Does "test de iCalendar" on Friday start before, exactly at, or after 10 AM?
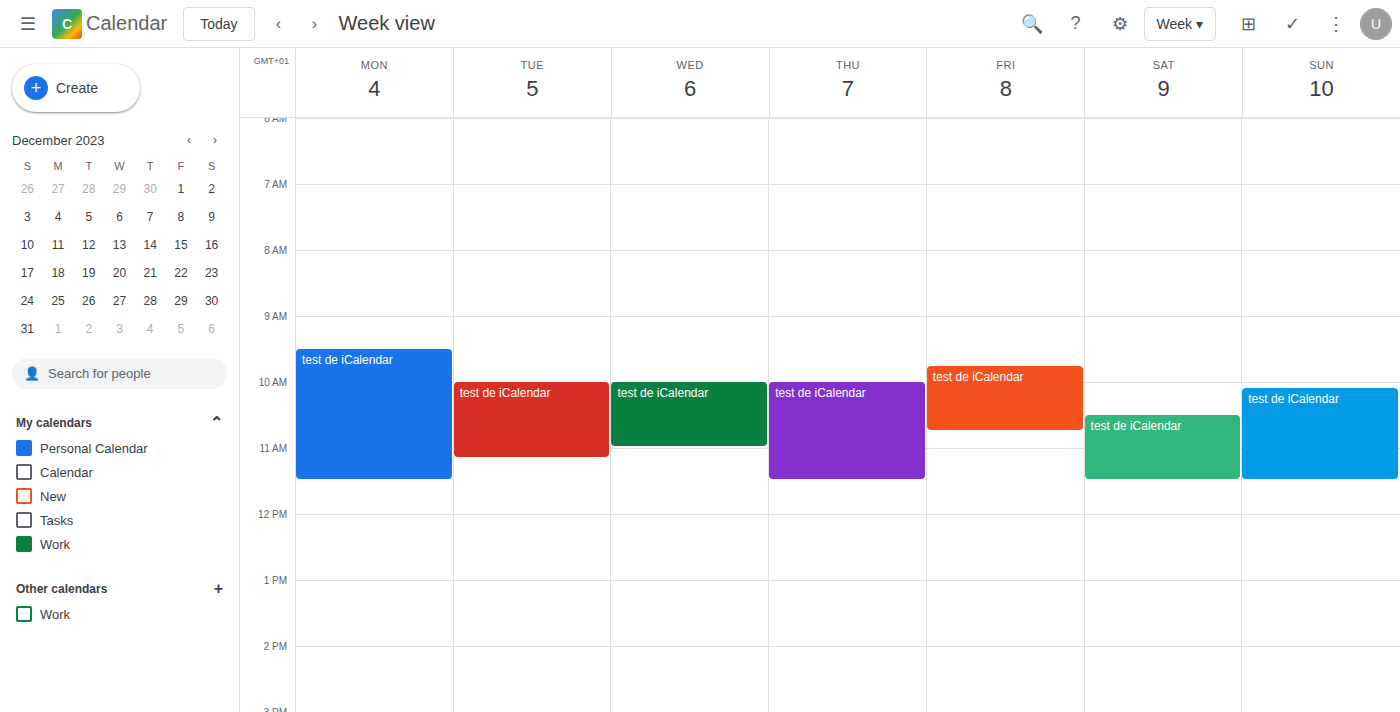
9:45 AM -- before 10 AM, 15 minutes above the 10 AM line.